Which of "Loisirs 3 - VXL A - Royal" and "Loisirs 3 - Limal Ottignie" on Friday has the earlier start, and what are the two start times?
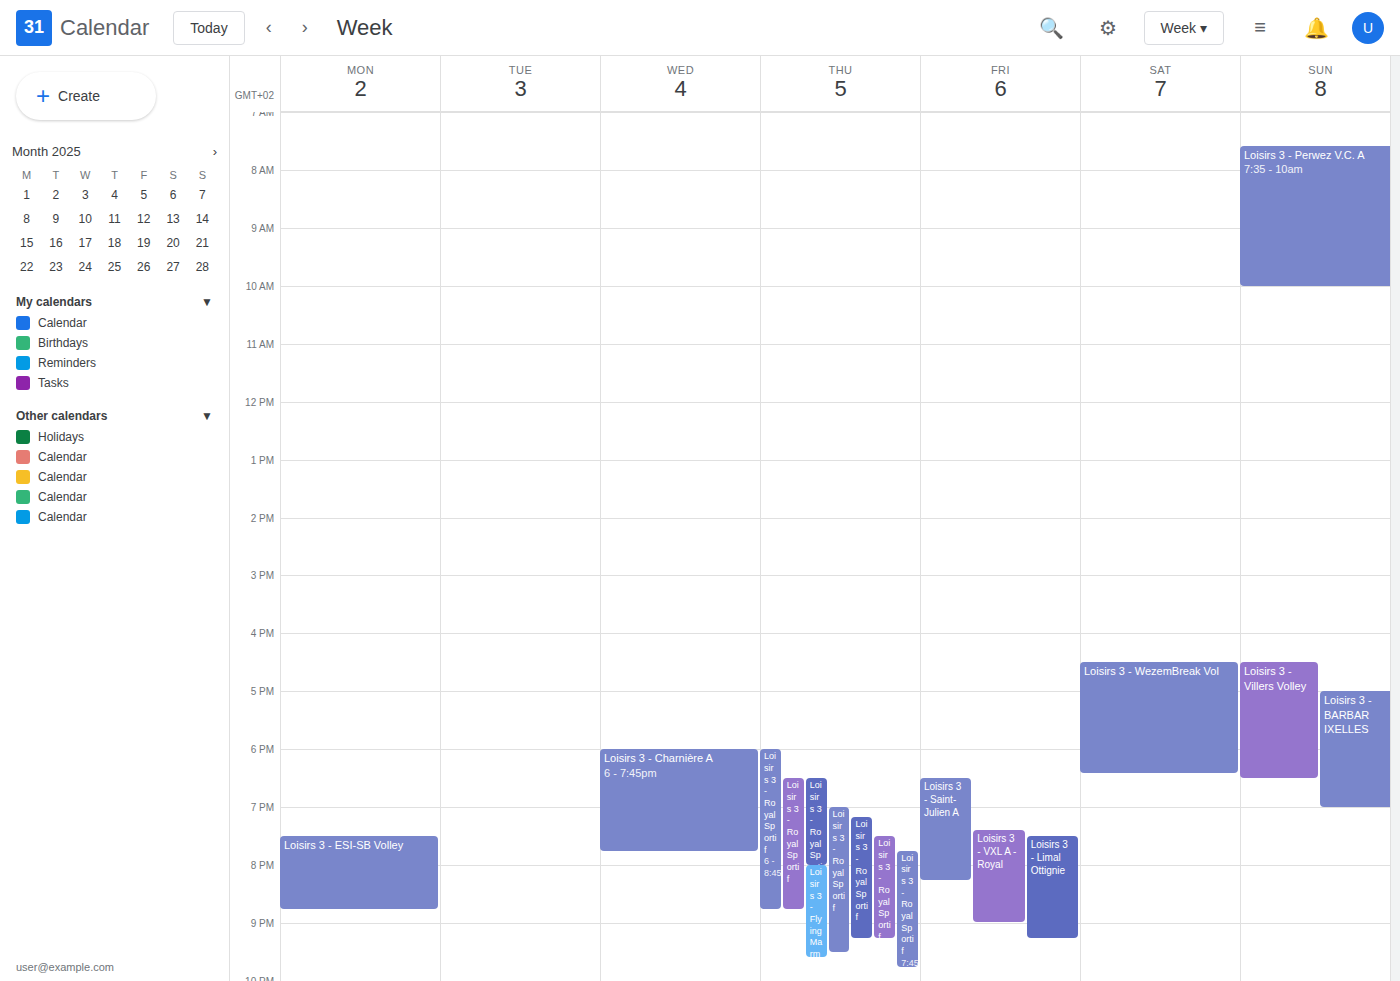
"Loisirs 3 - VXL A - Royal" 7:25 PM; "Loisirs 3 - Limal Ottignie" 7:30 PM.